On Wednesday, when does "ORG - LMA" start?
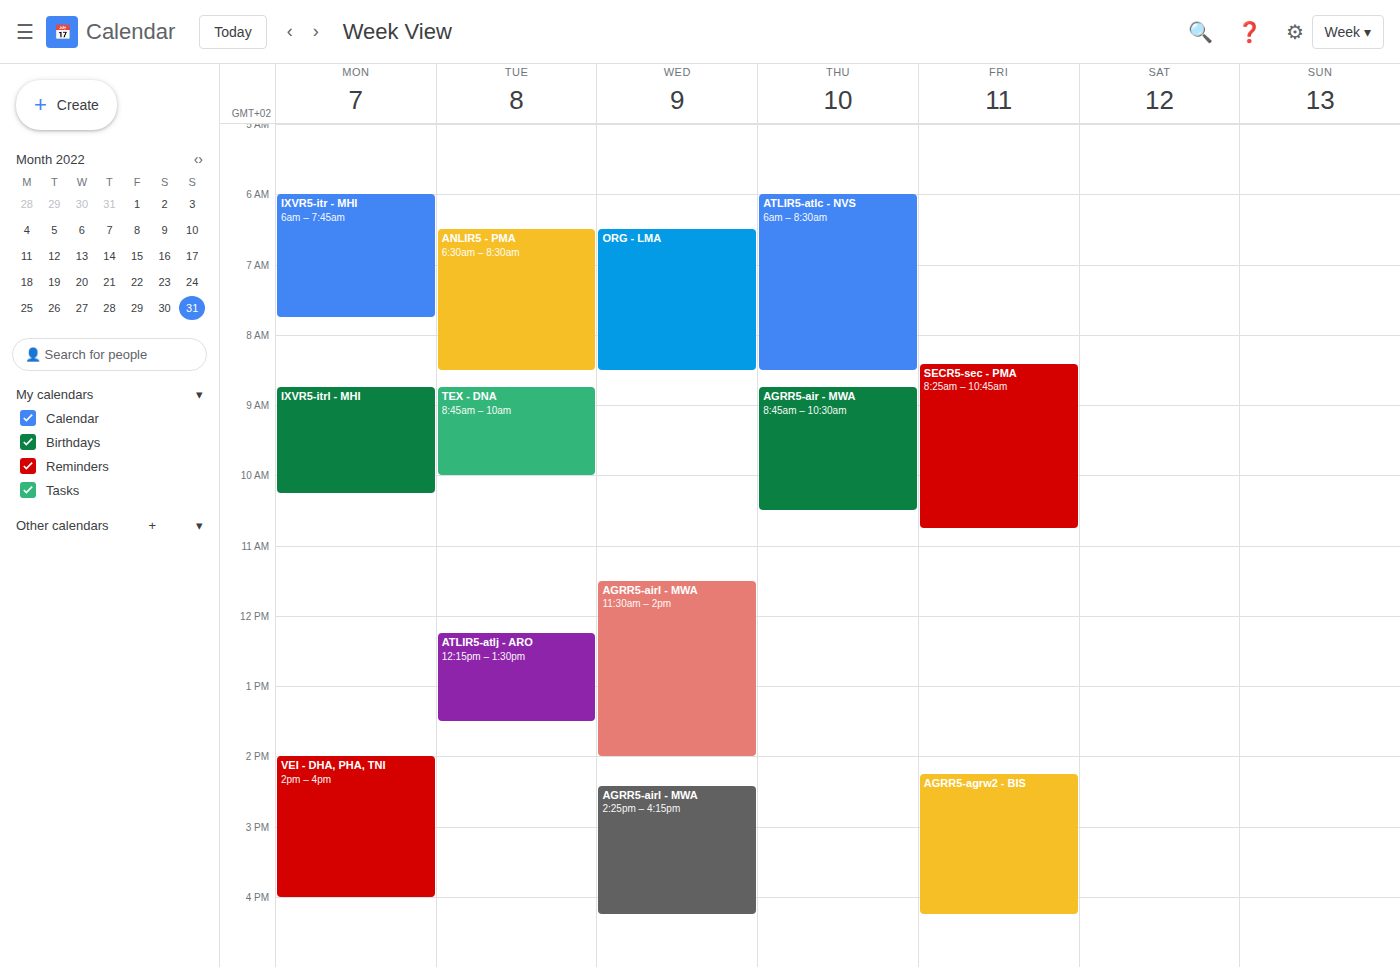
6:30 AM